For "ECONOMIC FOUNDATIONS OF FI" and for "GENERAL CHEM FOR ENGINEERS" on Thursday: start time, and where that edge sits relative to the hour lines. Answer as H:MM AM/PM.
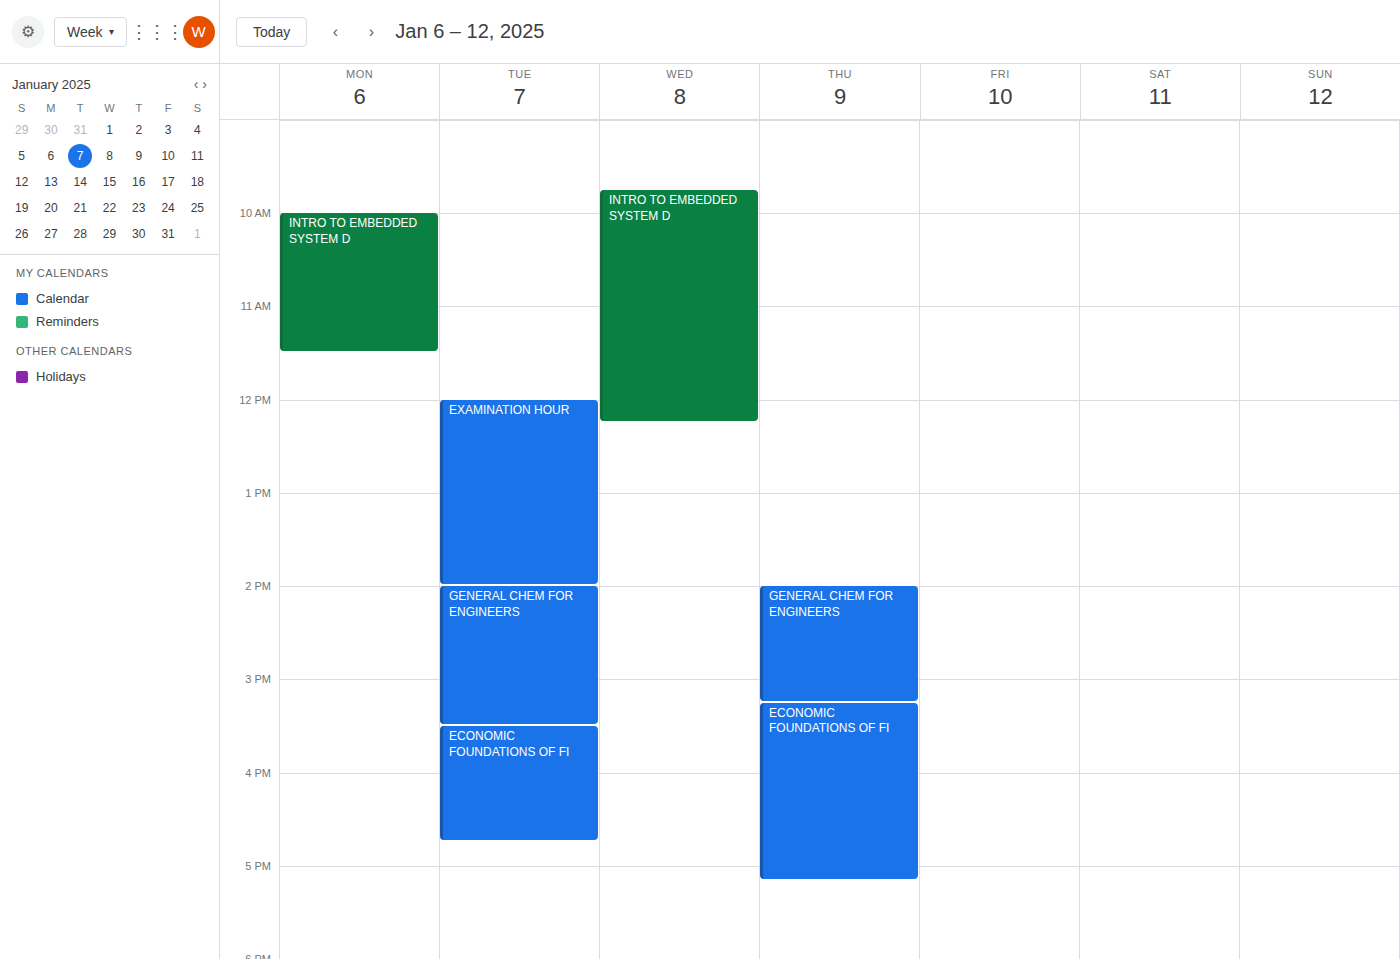
"ECONOMIC FOUNDATIONS OF FI": 3:15 PM, neither: a quarter of the way from the 3 PM line to the 4 PM line. "GENERAL CHEM FOR ENGINEERS": 2:00 PM, exactly on the 2 PM line.